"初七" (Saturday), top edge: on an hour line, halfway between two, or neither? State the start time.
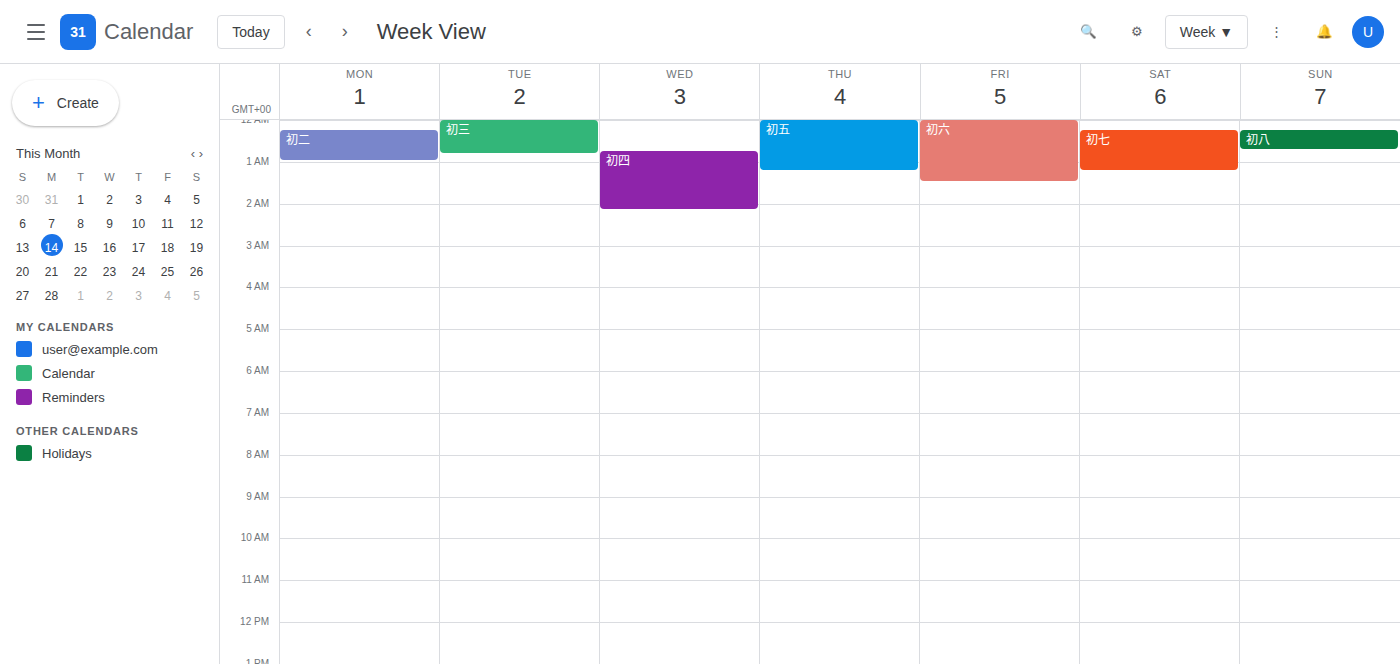
12:15 AM -- neither: a quarter of the way from the 12 AM line to the 1 AM line.